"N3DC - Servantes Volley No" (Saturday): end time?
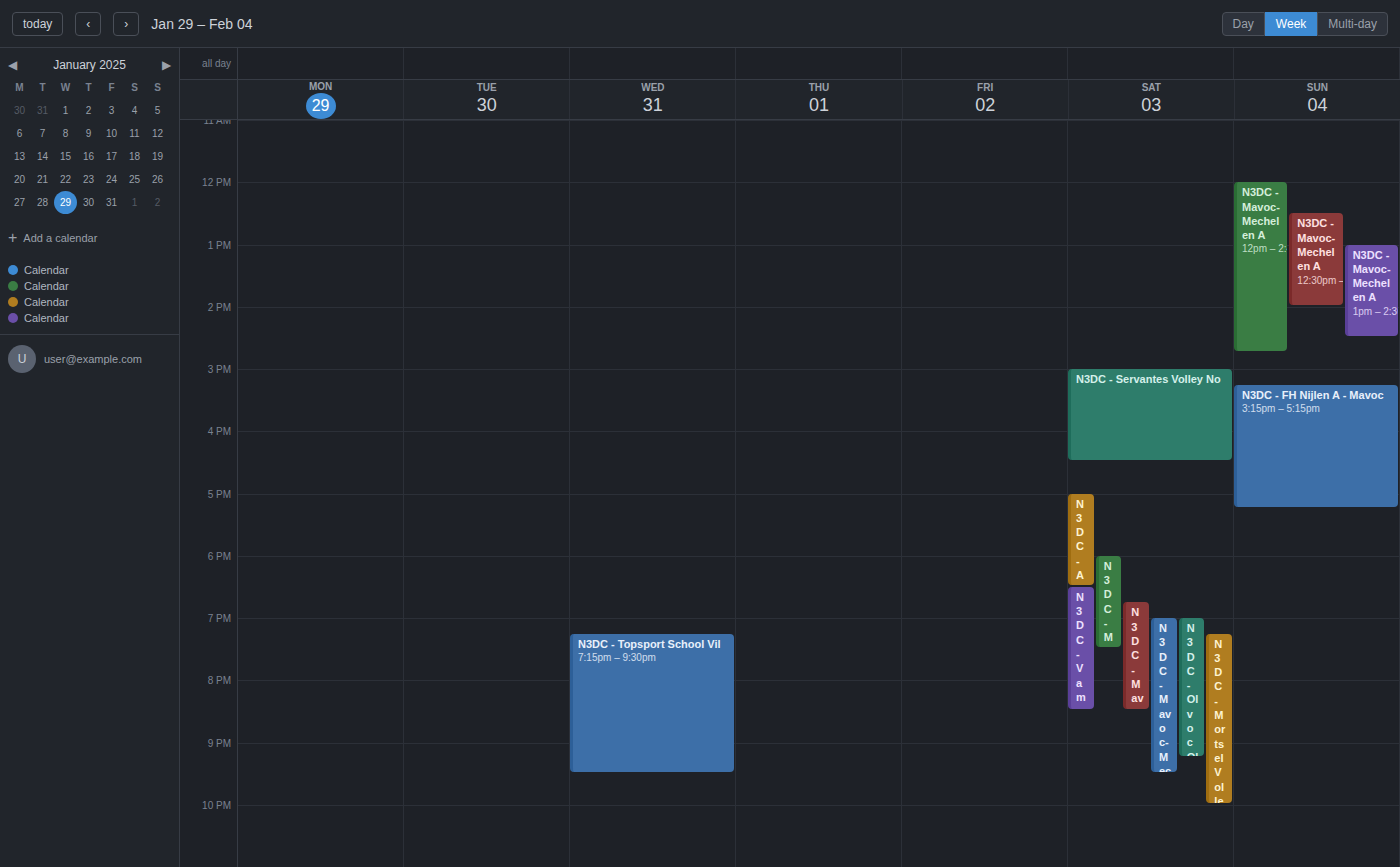
4:30 PM